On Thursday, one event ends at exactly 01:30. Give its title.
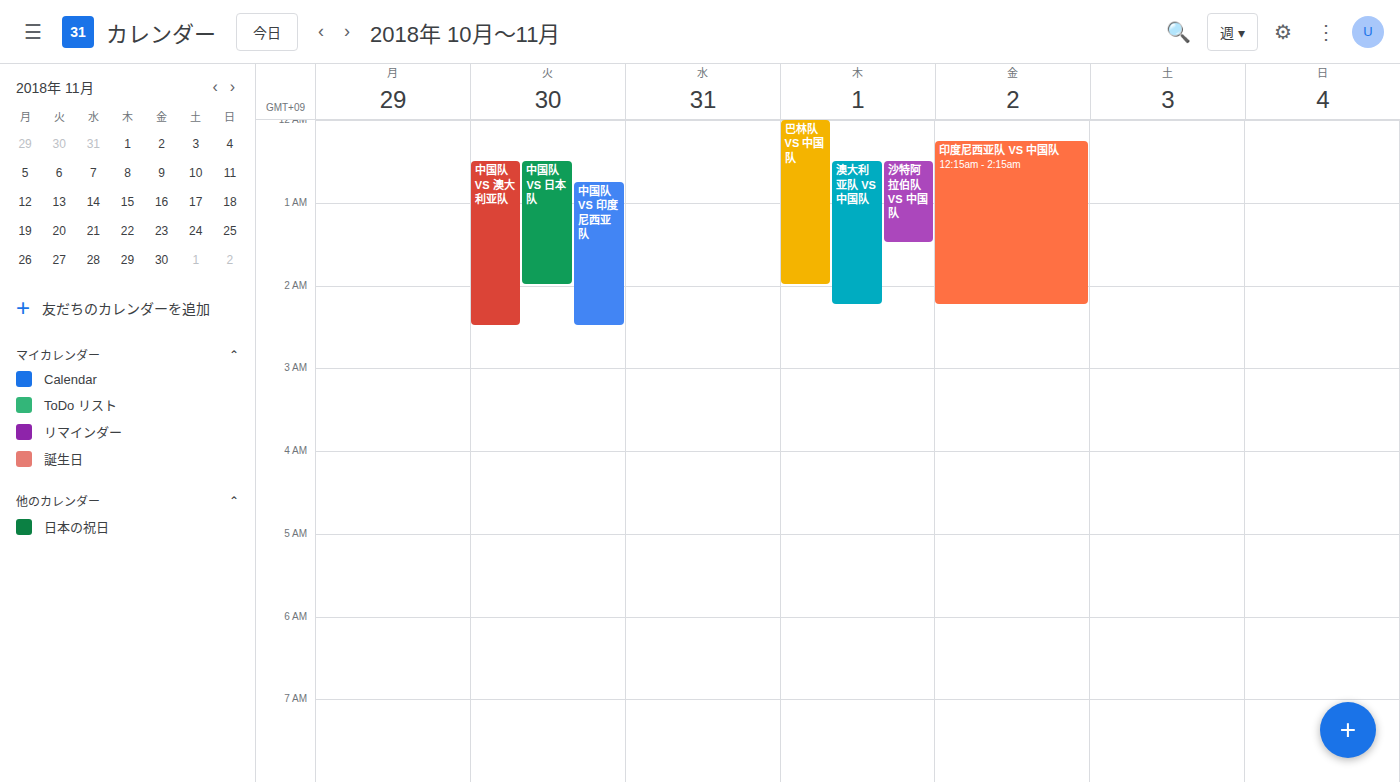
"沙特阿拉伯队 VS 中国队"